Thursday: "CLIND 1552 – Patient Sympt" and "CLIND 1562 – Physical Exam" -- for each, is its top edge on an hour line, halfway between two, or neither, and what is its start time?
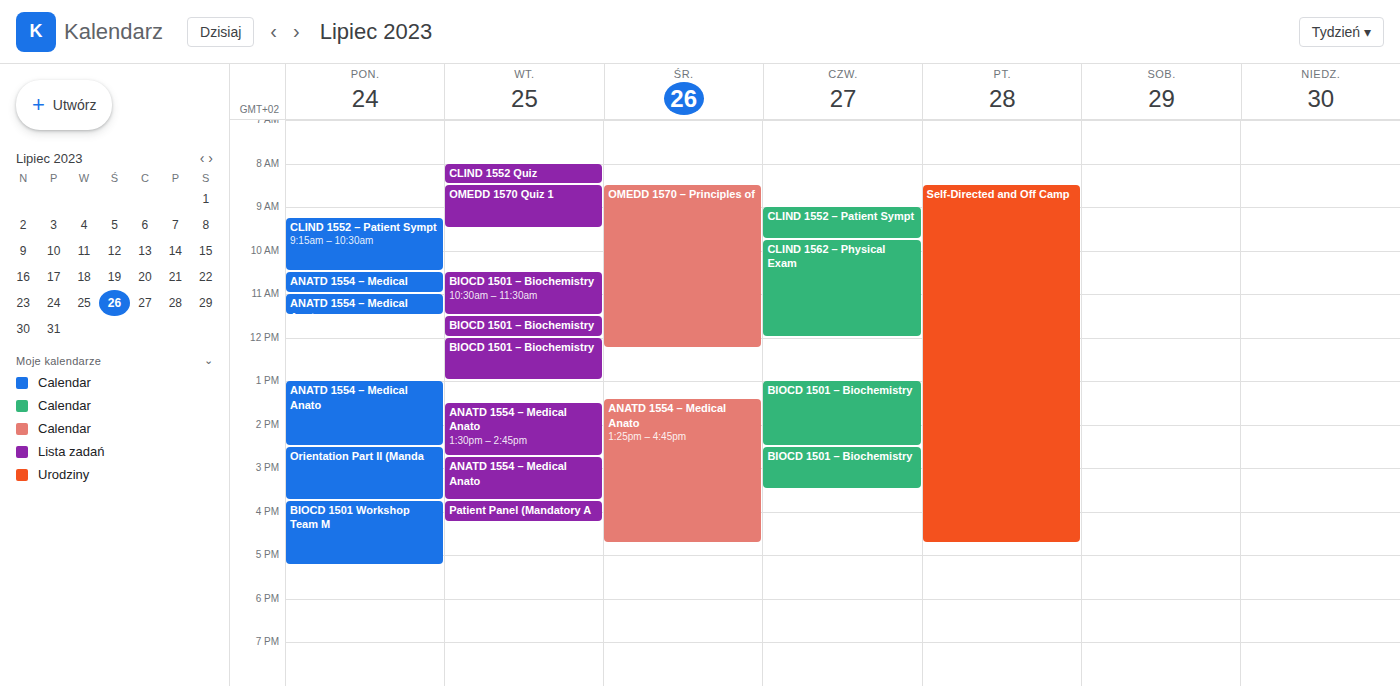
"CLIND 1552 – Patient Sympt": 9:00 AM, exactly on the 9 AM line. "CLIND 1562 – Physical Exam": 9:45 AM, neither: three quarters of the way from the 9 AM line to the 10 AM line.